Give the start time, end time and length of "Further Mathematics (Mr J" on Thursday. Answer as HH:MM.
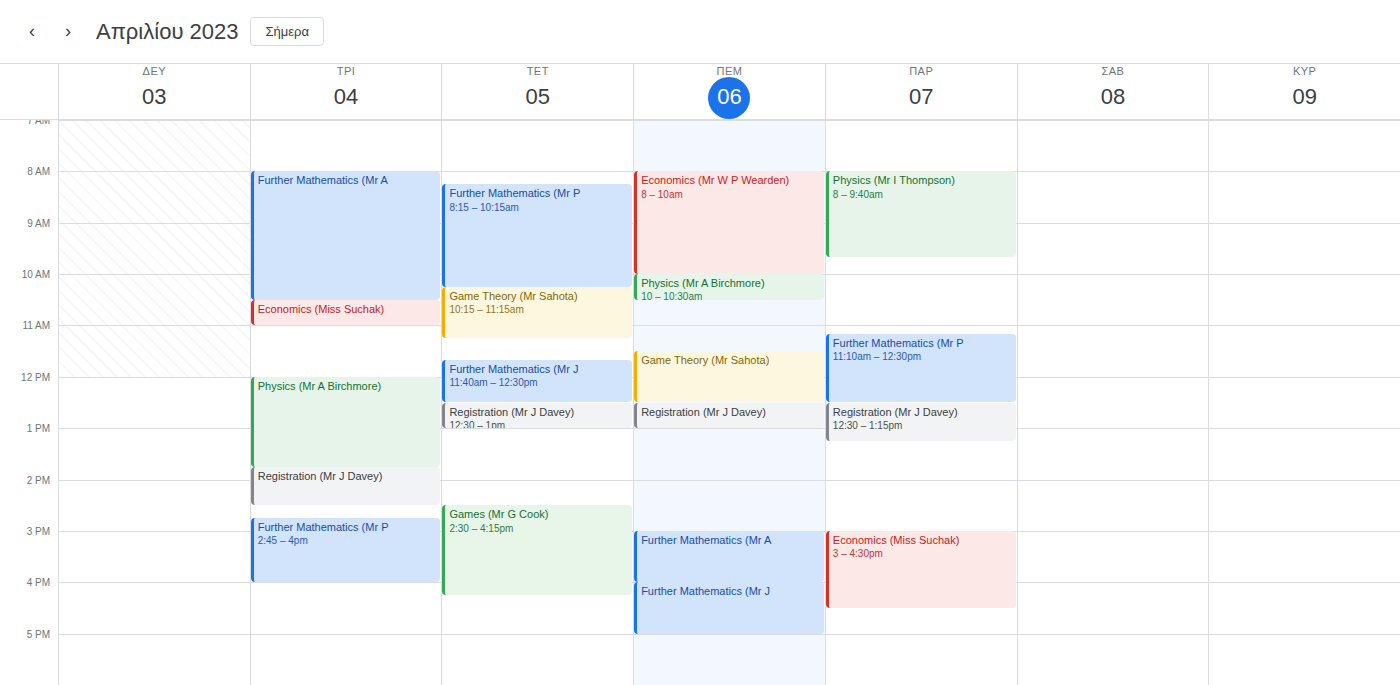
16:00 to 17:00, 1 hour